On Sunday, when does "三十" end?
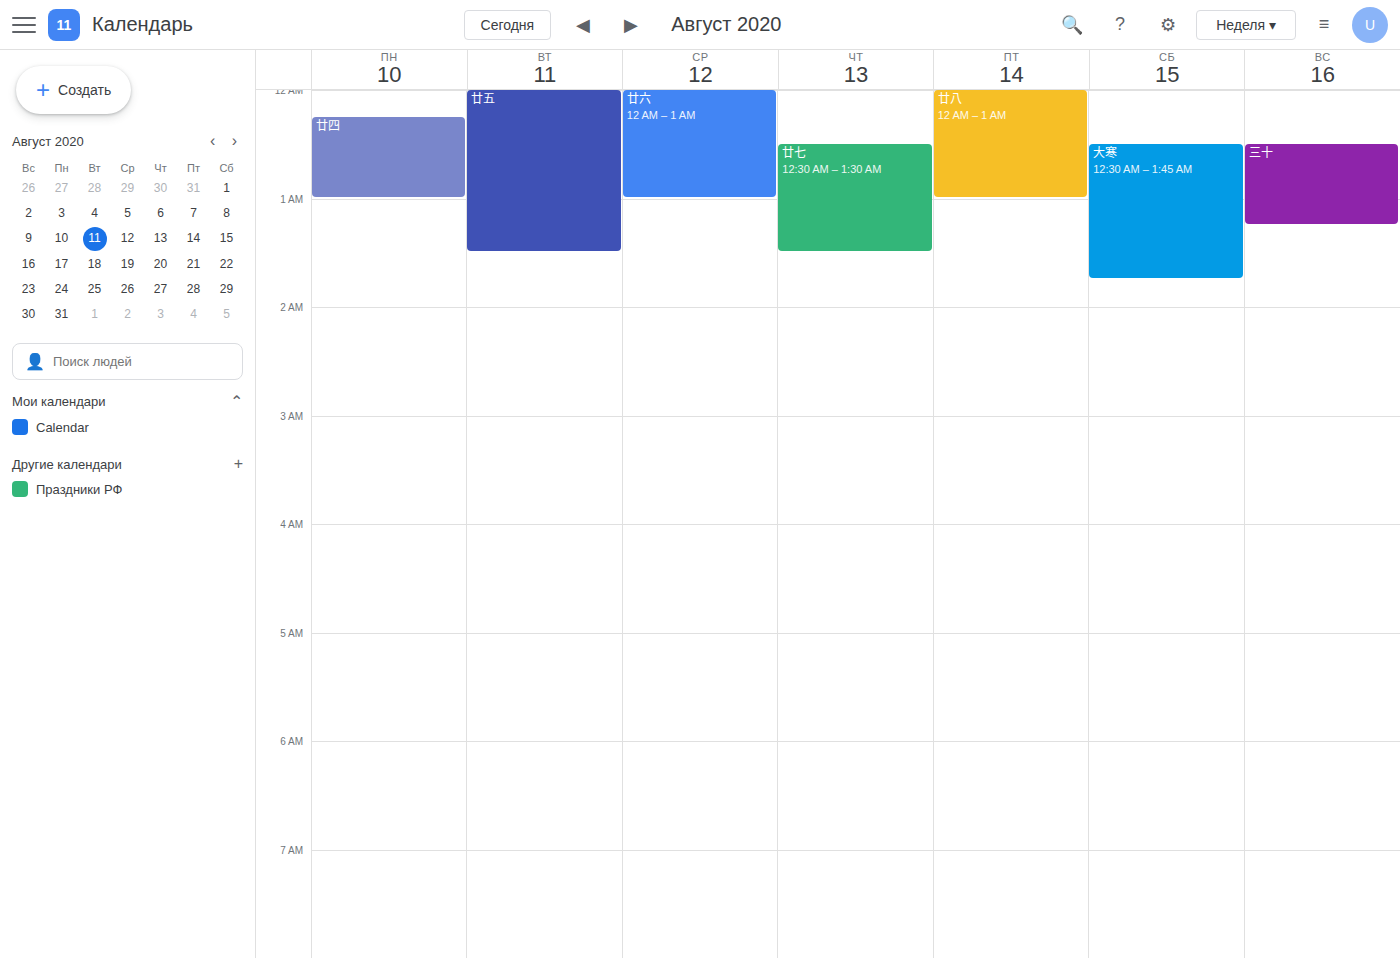
1:15 AM